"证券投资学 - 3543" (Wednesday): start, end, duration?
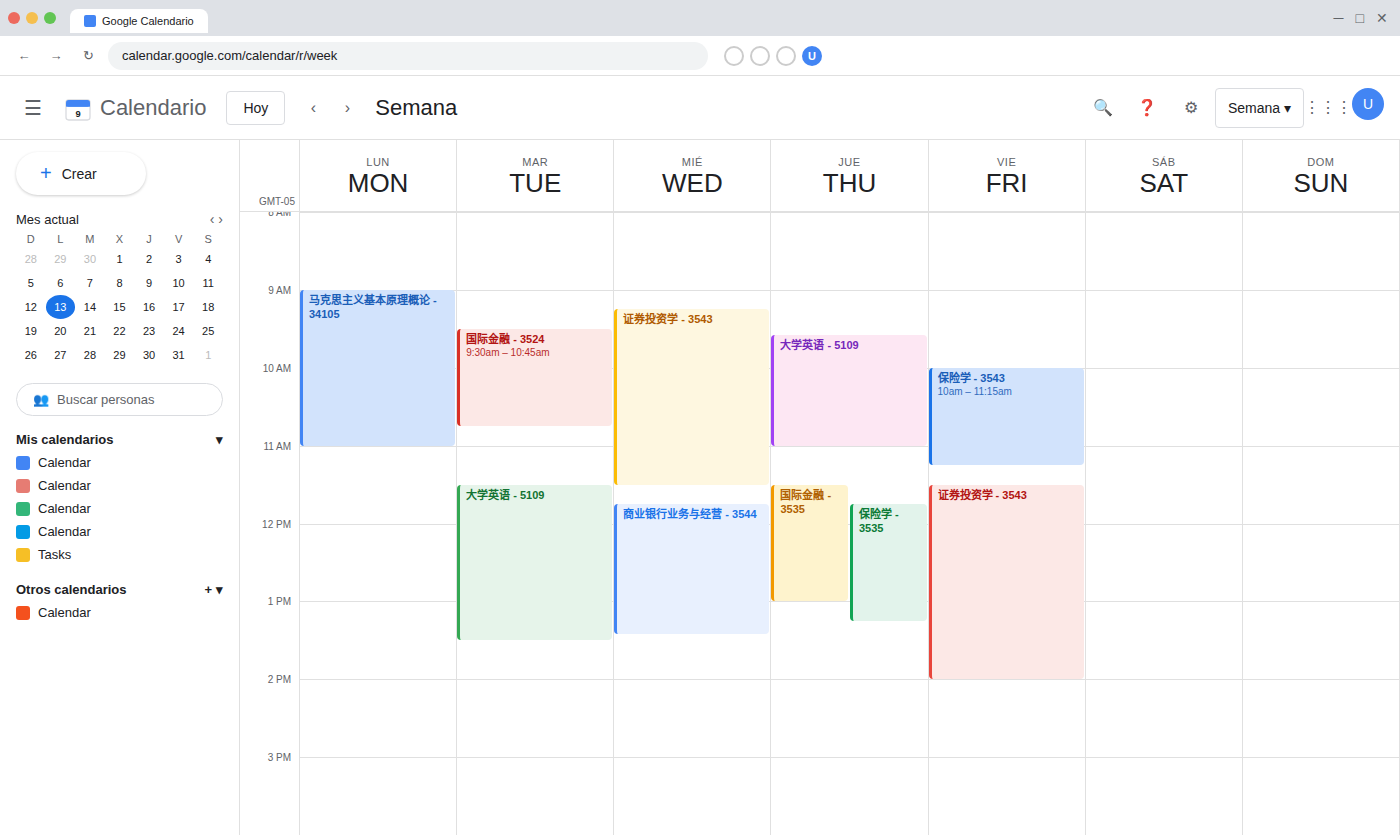
9:15 AM to 11:30 AM, 2 hours 15 minutes